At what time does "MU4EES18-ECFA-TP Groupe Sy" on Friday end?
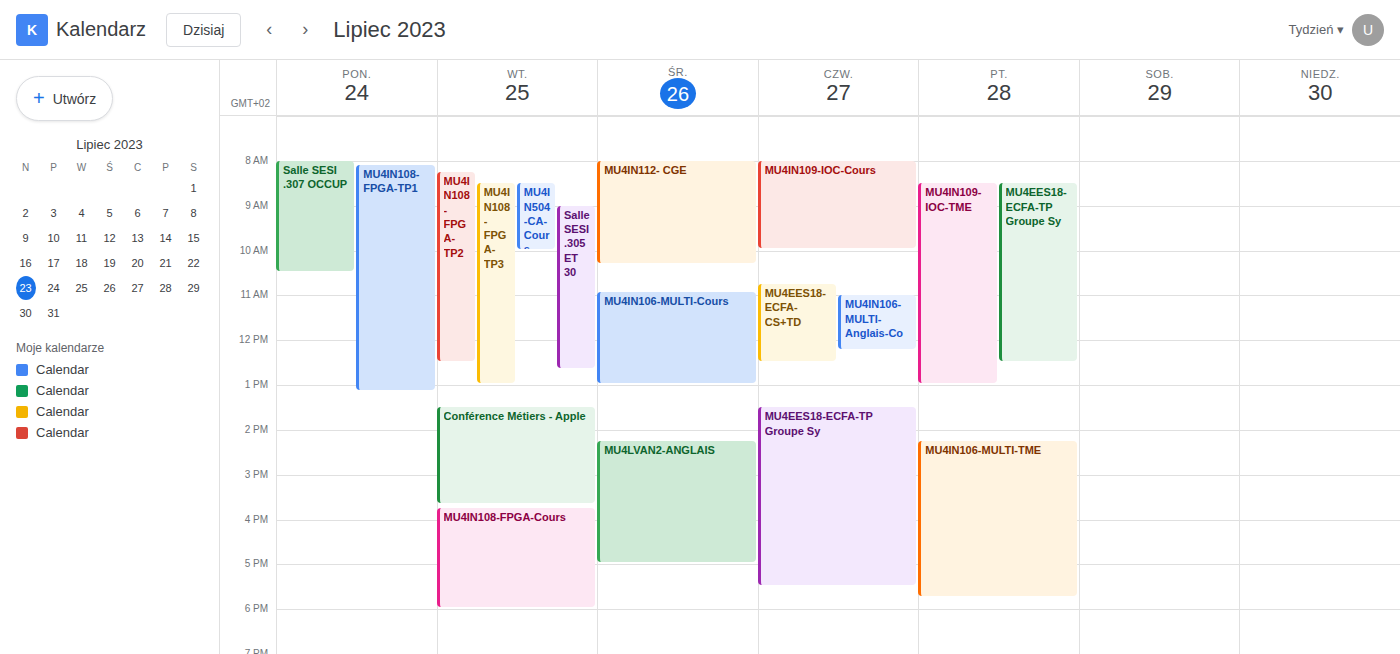
12:30 PM